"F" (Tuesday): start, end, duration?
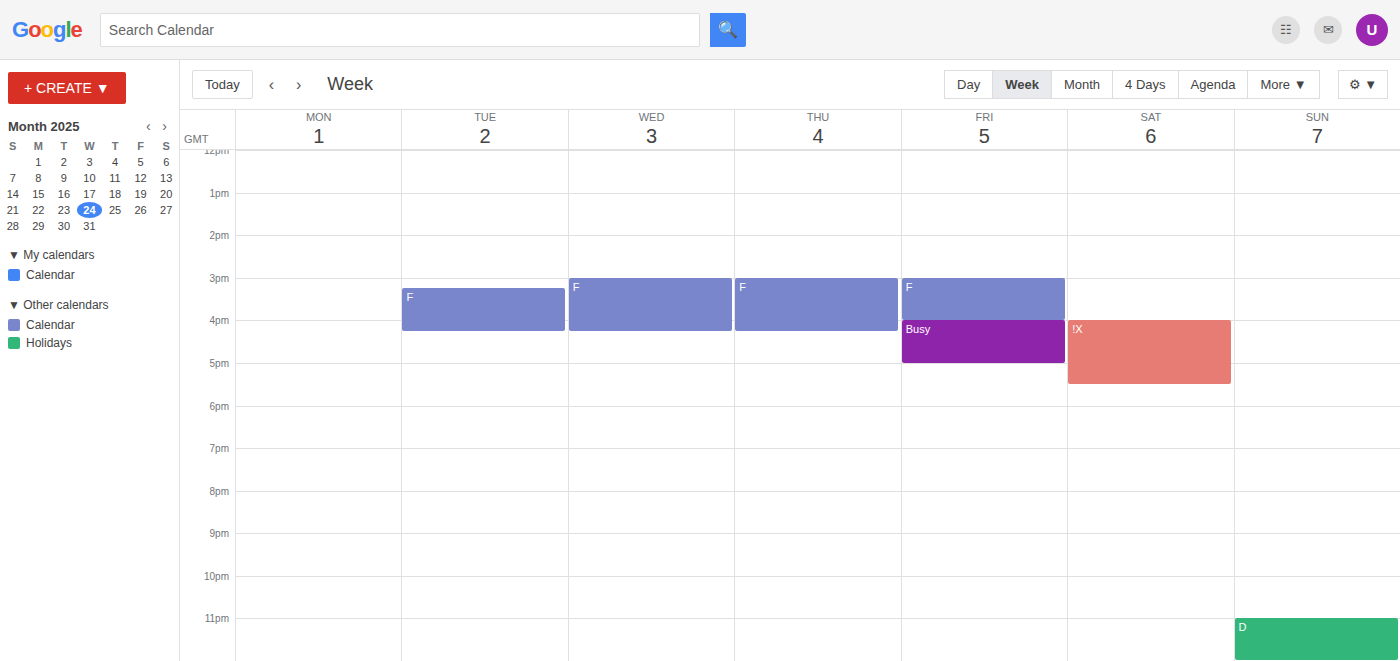
3:15 PM to 4:15 PM, 1 hour